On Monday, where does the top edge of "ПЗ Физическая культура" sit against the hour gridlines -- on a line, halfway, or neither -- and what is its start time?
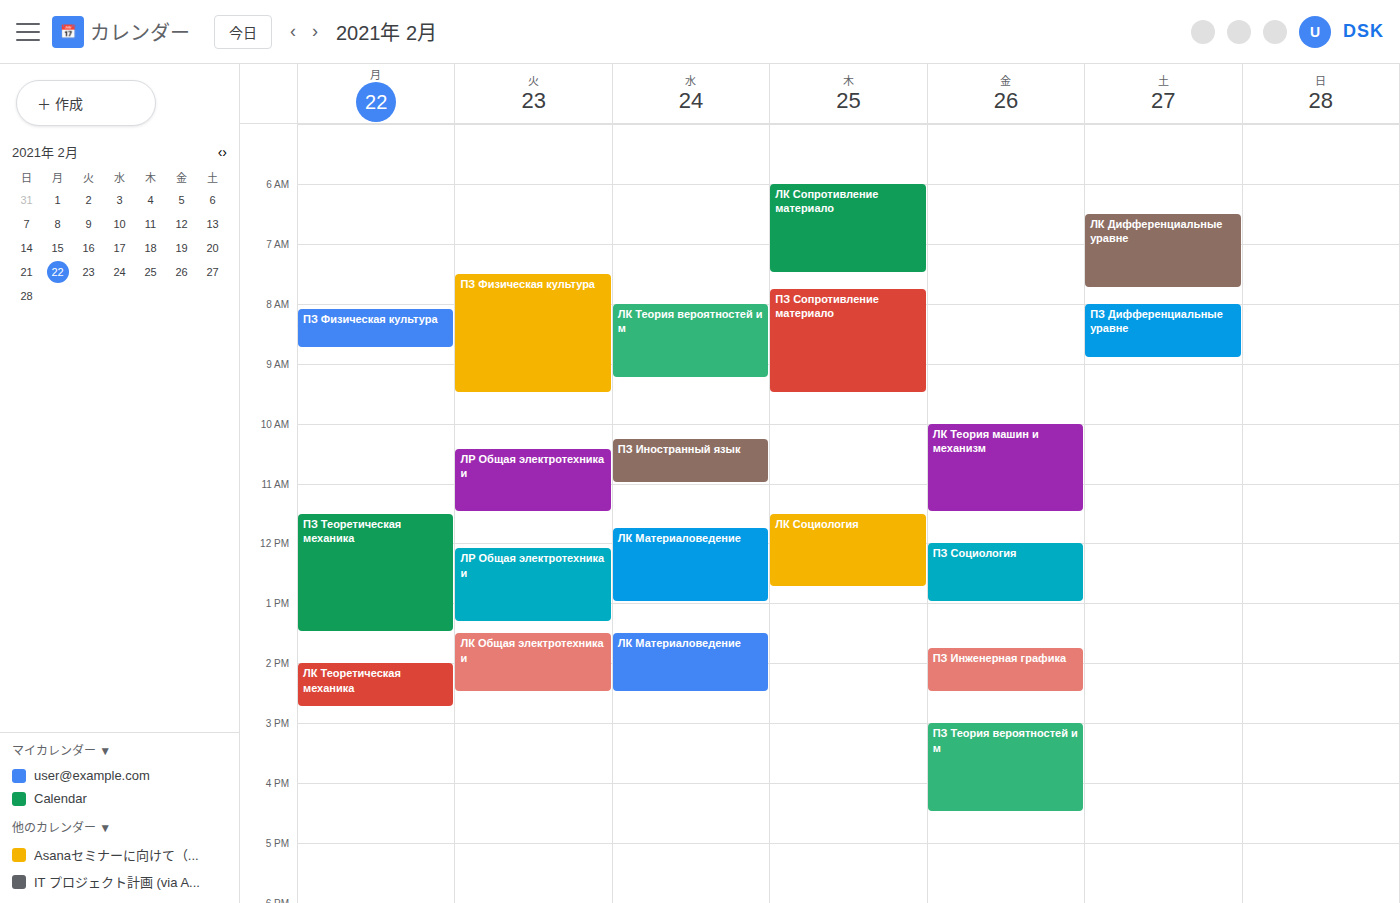
8:05 AM -- neither: 5 minutes below the 8 AM line and 55 minutes above the 9 AM line.